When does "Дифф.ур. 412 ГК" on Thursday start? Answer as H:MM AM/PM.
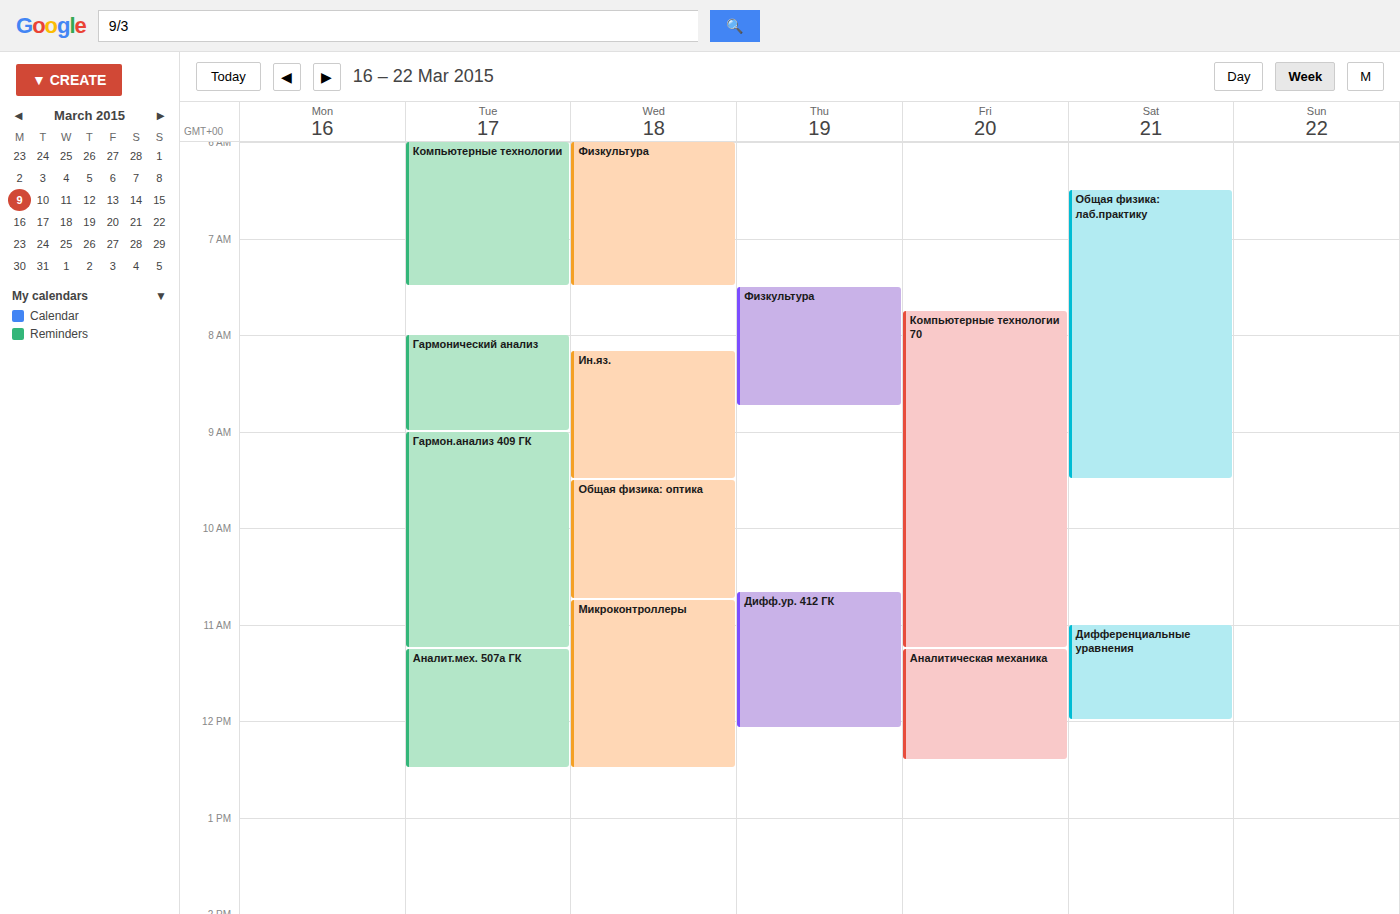
10:40 AM